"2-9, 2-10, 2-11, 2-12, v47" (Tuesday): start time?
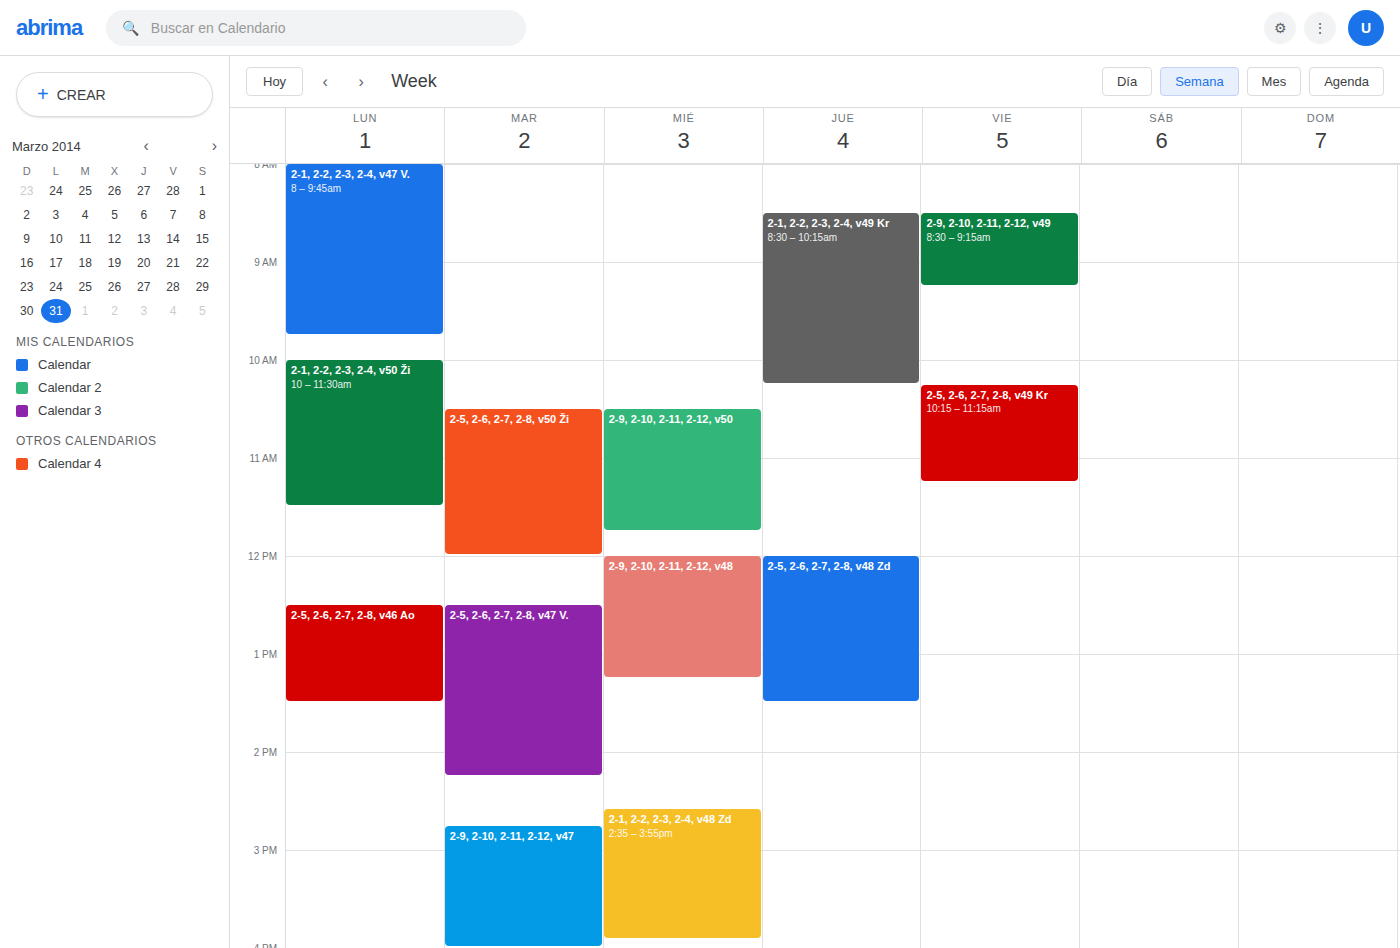
2:45 PM